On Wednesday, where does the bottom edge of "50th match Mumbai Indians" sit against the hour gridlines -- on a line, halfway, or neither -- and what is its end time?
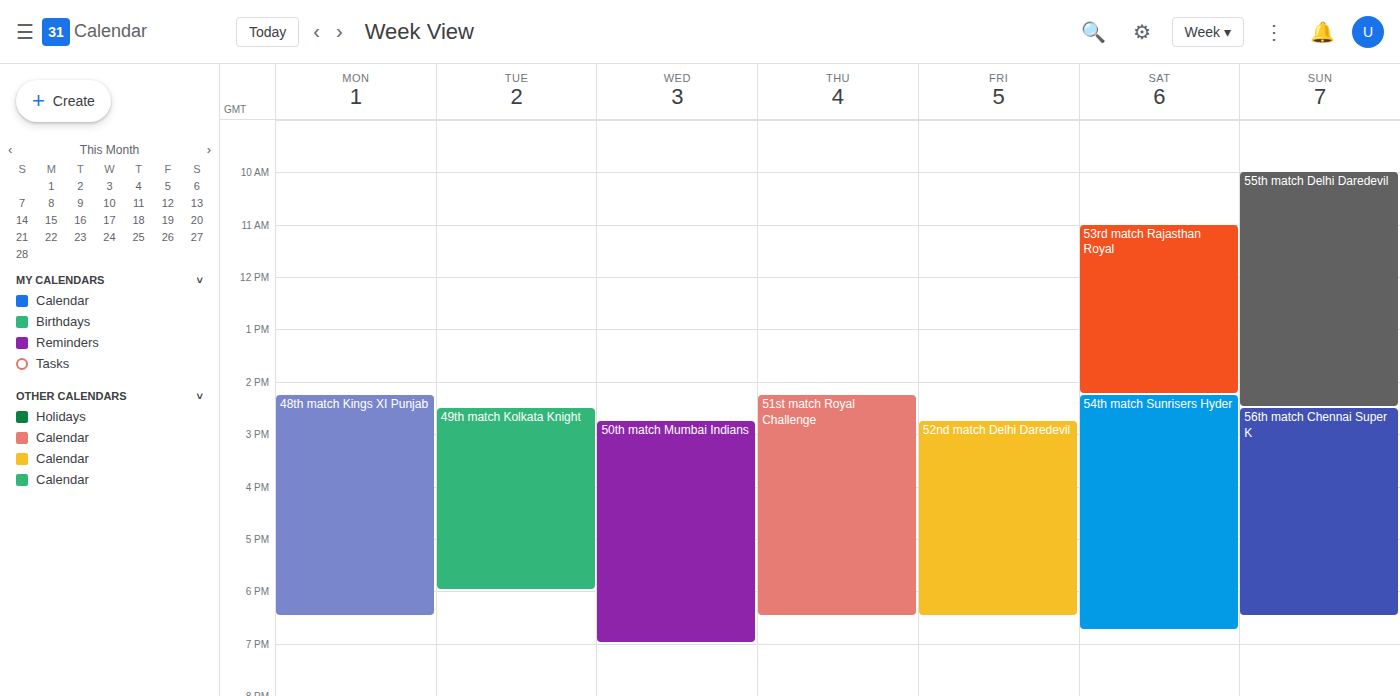
19:00 -- exactly on the 19:00 line.